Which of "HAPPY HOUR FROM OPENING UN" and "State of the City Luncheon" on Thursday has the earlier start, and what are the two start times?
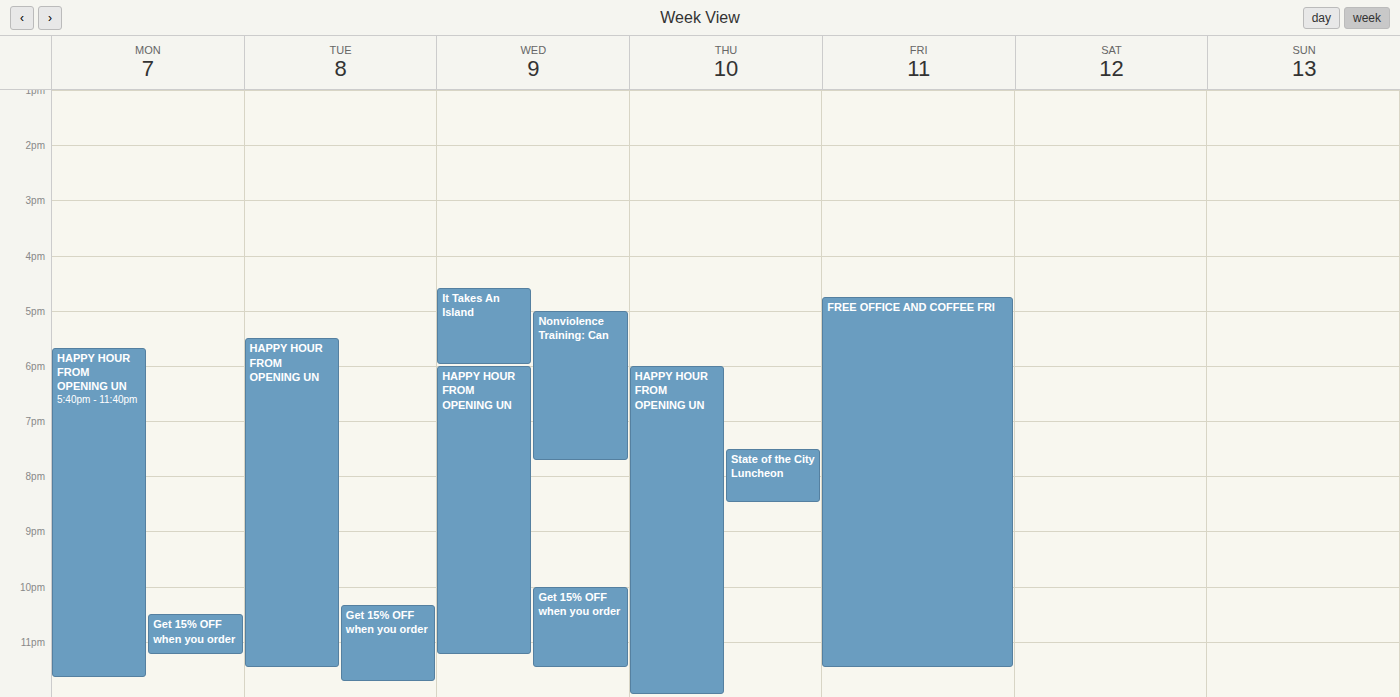
"HAPPY HOUR FROM OPENING UN" 18:00; "State of the City Luncheon" 19:30.